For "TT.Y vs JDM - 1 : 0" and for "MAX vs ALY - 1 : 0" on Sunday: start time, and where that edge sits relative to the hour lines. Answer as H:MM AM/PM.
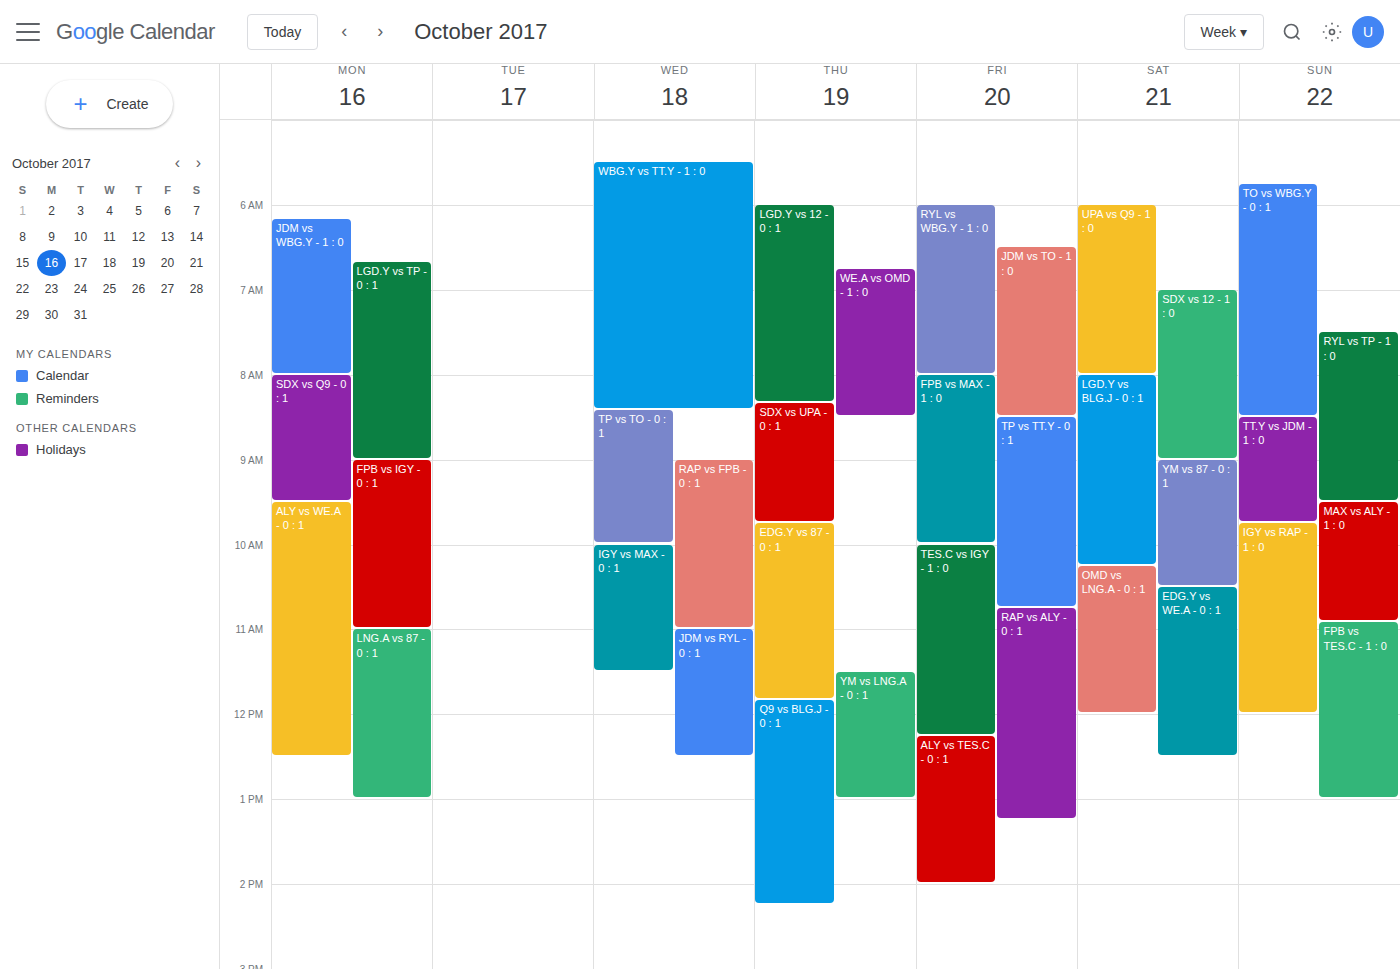
"TT.Y vs JDM - 1 : 0": 8:30 AM, halfway between the 8 AM and 9 AM lines. "MAX vs ALY - 1 : 0": 9:30 AM, halfway between the 9 AM and 10 AM lines.